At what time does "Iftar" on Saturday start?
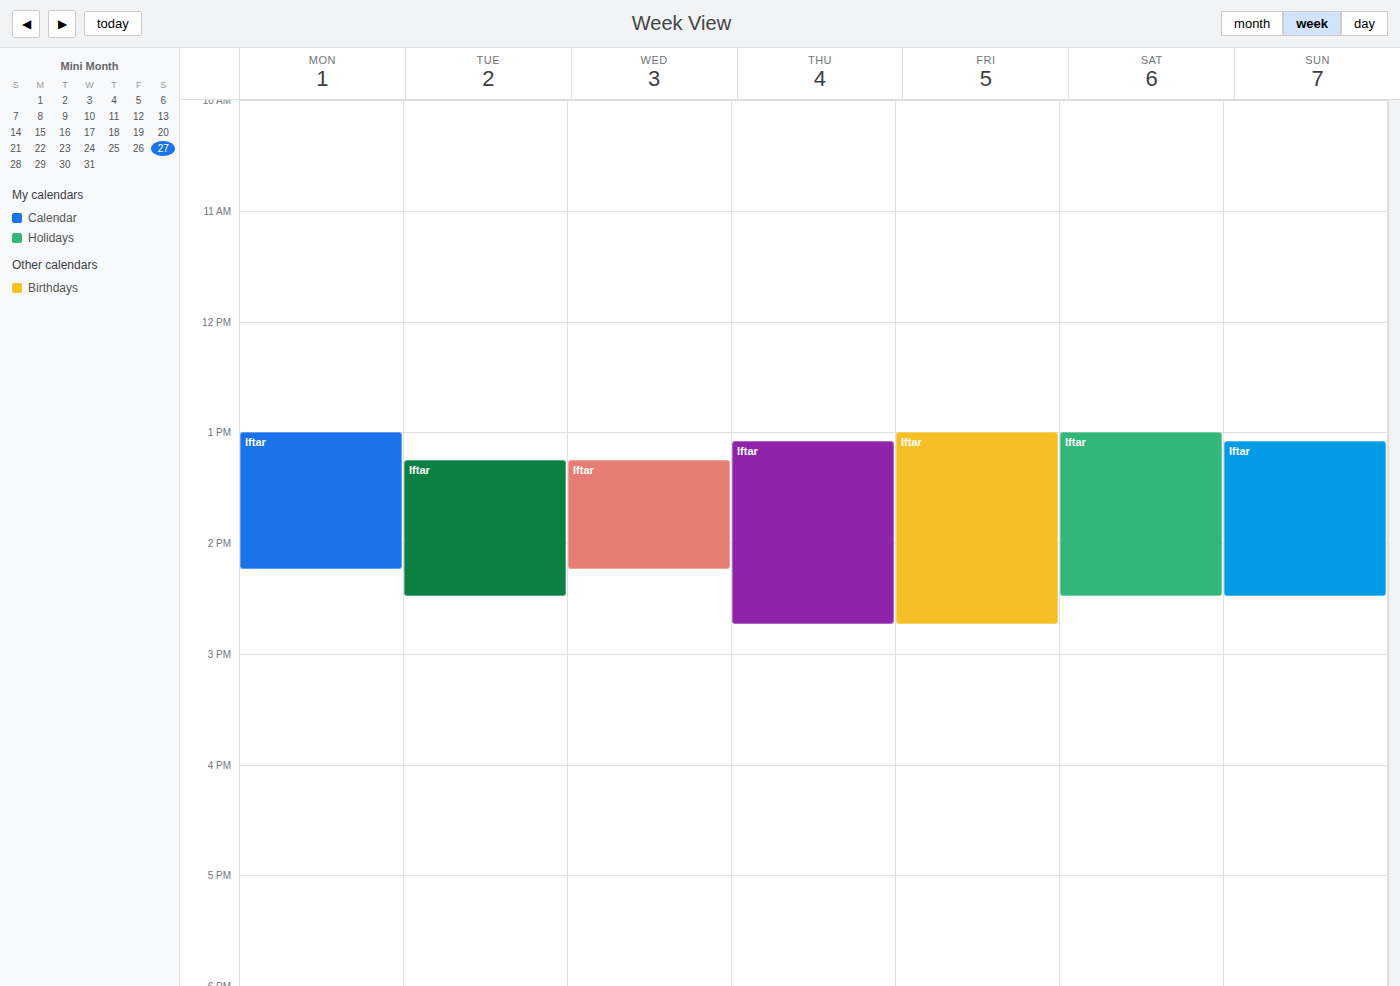
1:00 PM